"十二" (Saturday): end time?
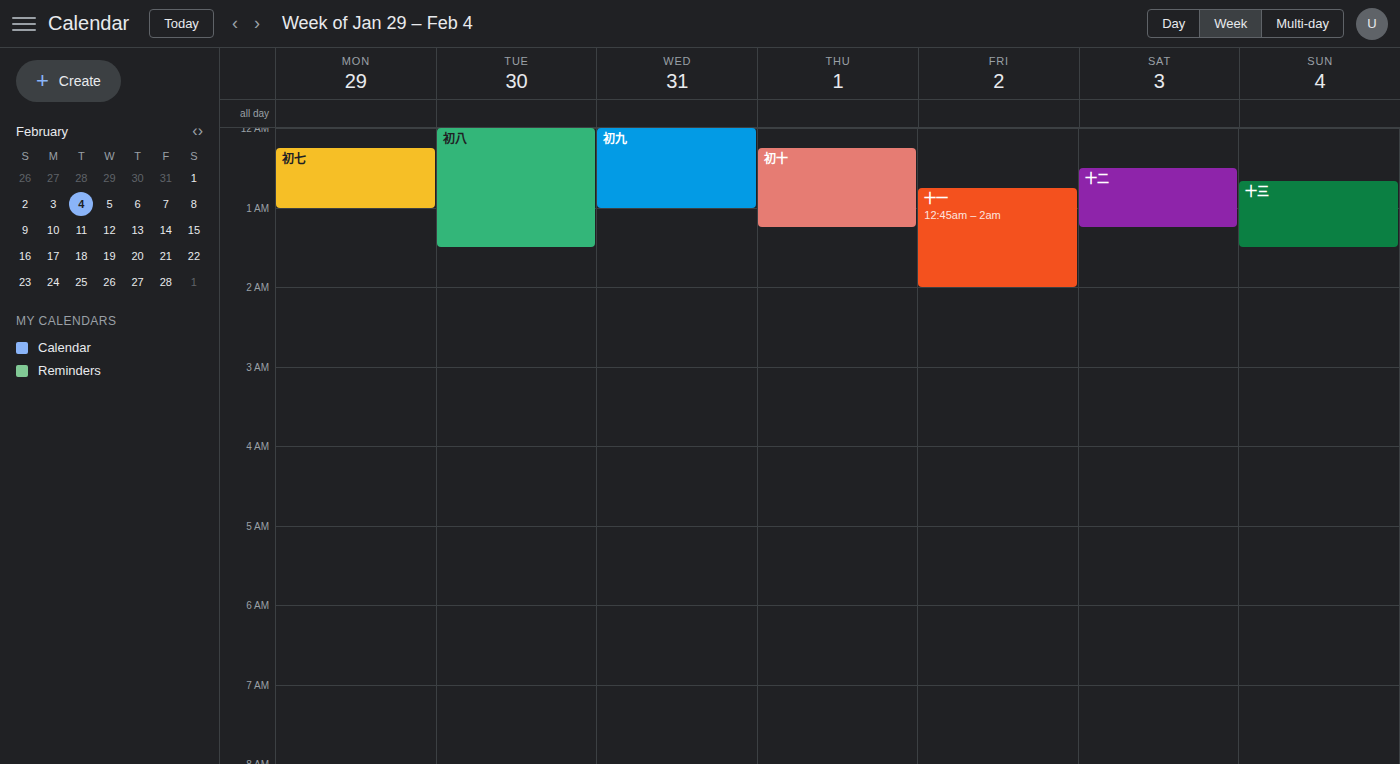
01:15